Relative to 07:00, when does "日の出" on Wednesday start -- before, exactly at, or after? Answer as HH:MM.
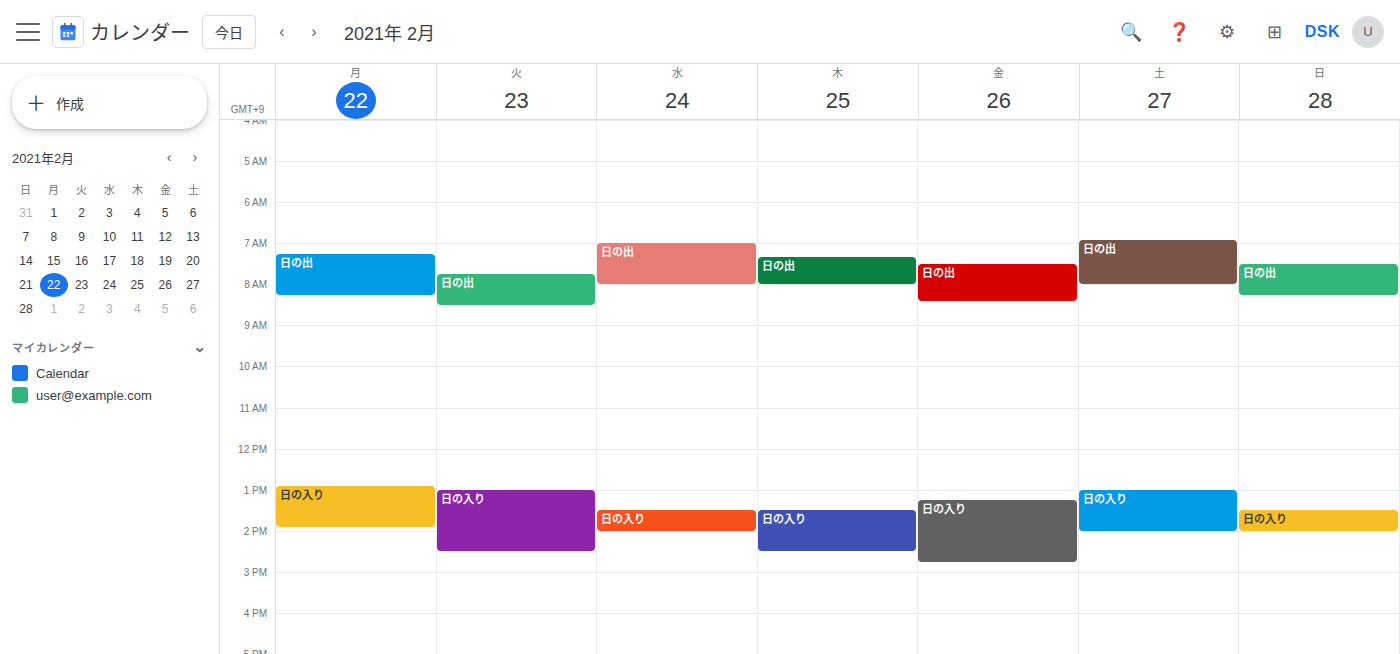
07:00 -- exactly at 07:00, on the 07:00 line.